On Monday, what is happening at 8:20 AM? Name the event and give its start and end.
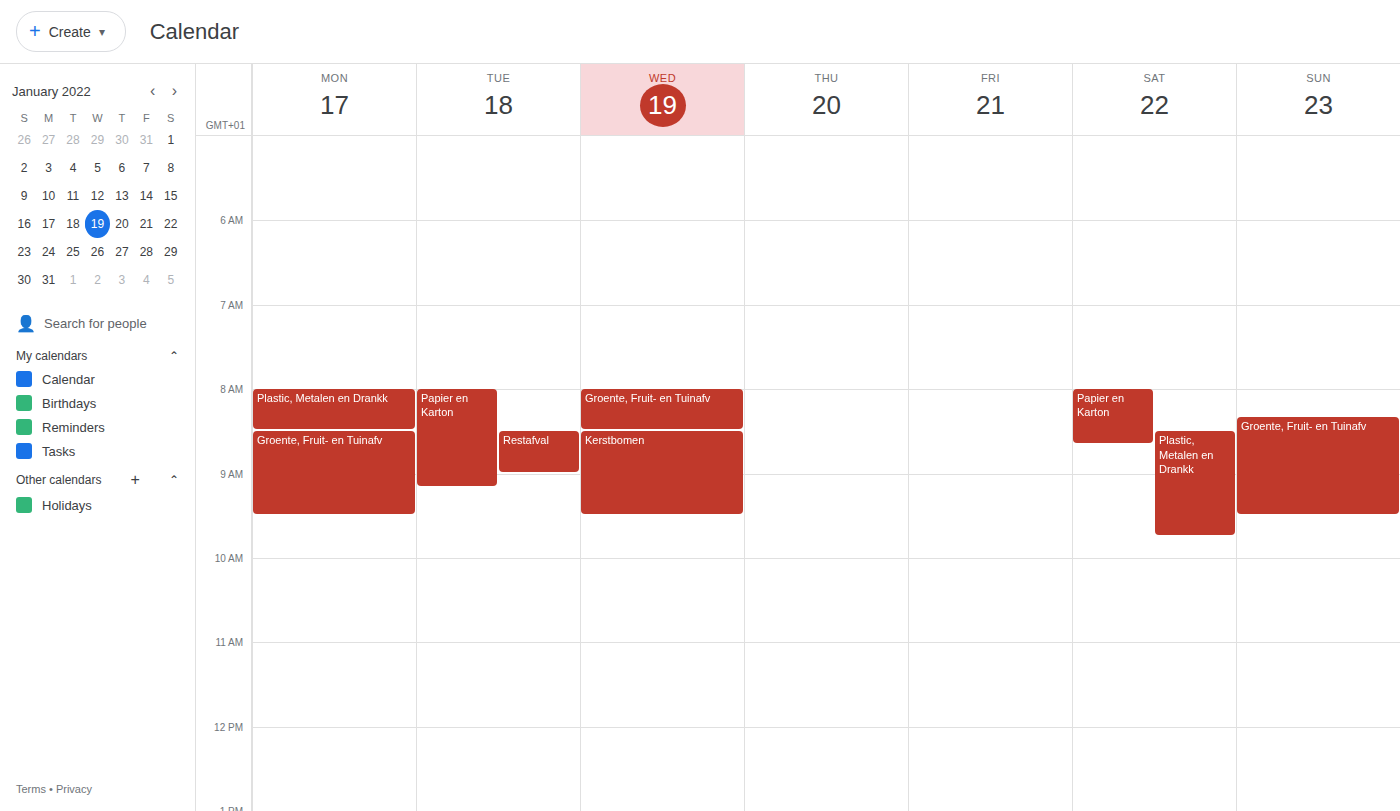
"Plastic, Metalen en Drankk", 8:00 AM to 8:30 AM